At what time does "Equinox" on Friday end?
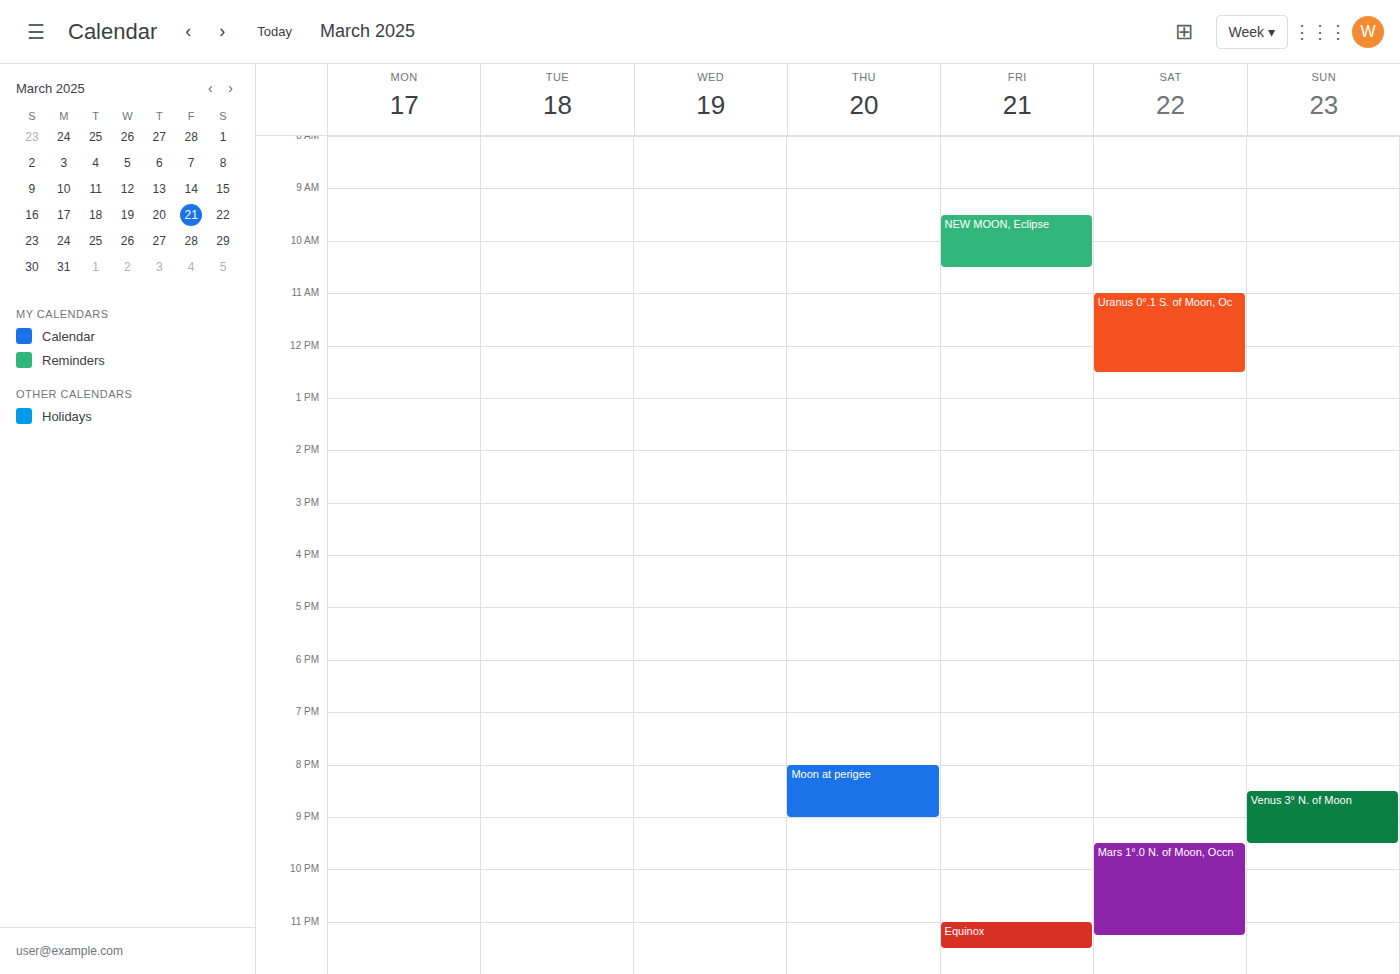
11:30 PM